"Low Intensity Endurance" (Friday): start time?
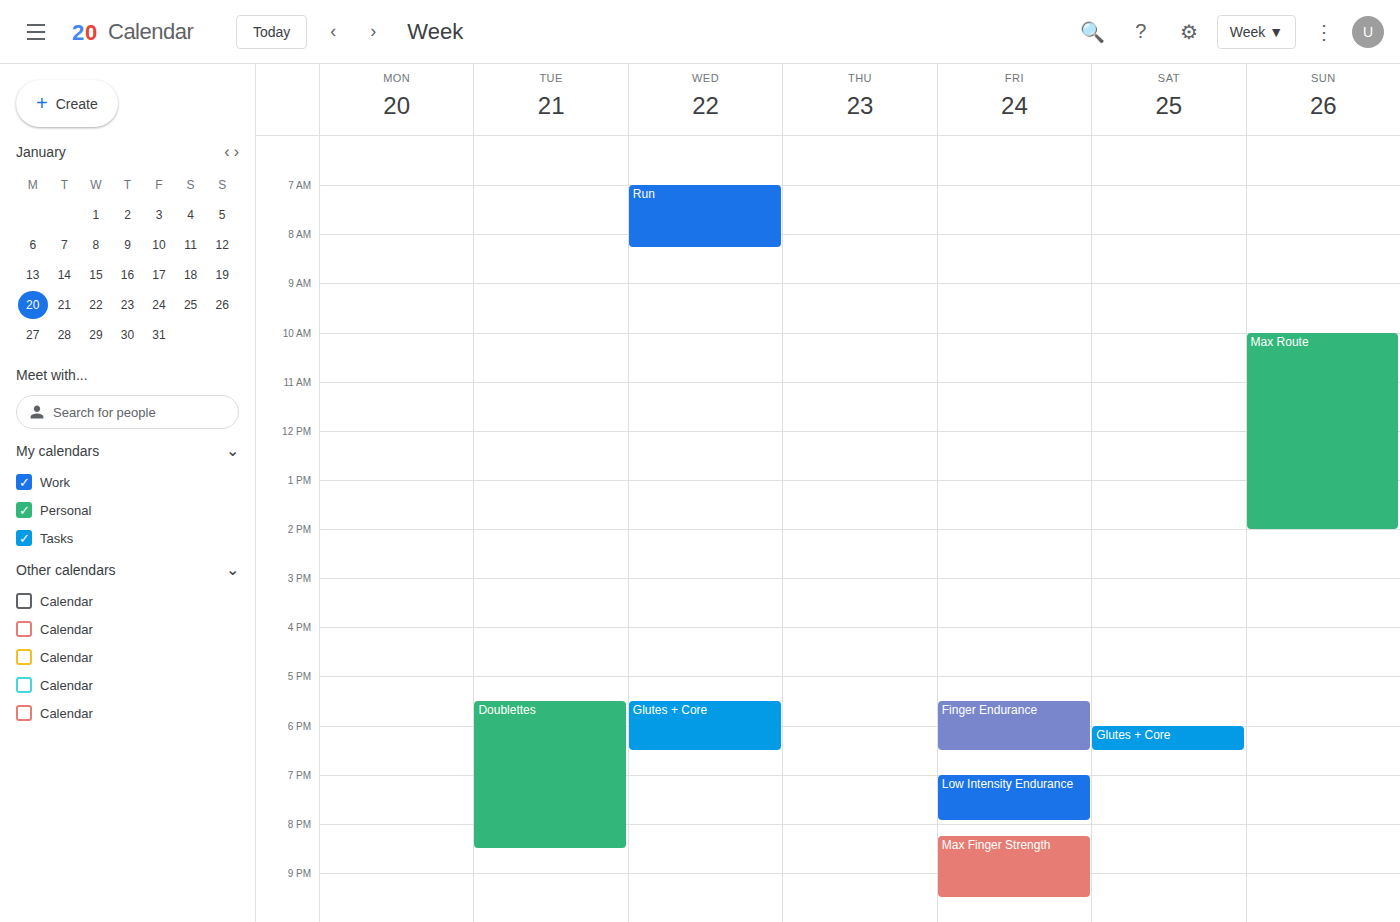
7:00 PM